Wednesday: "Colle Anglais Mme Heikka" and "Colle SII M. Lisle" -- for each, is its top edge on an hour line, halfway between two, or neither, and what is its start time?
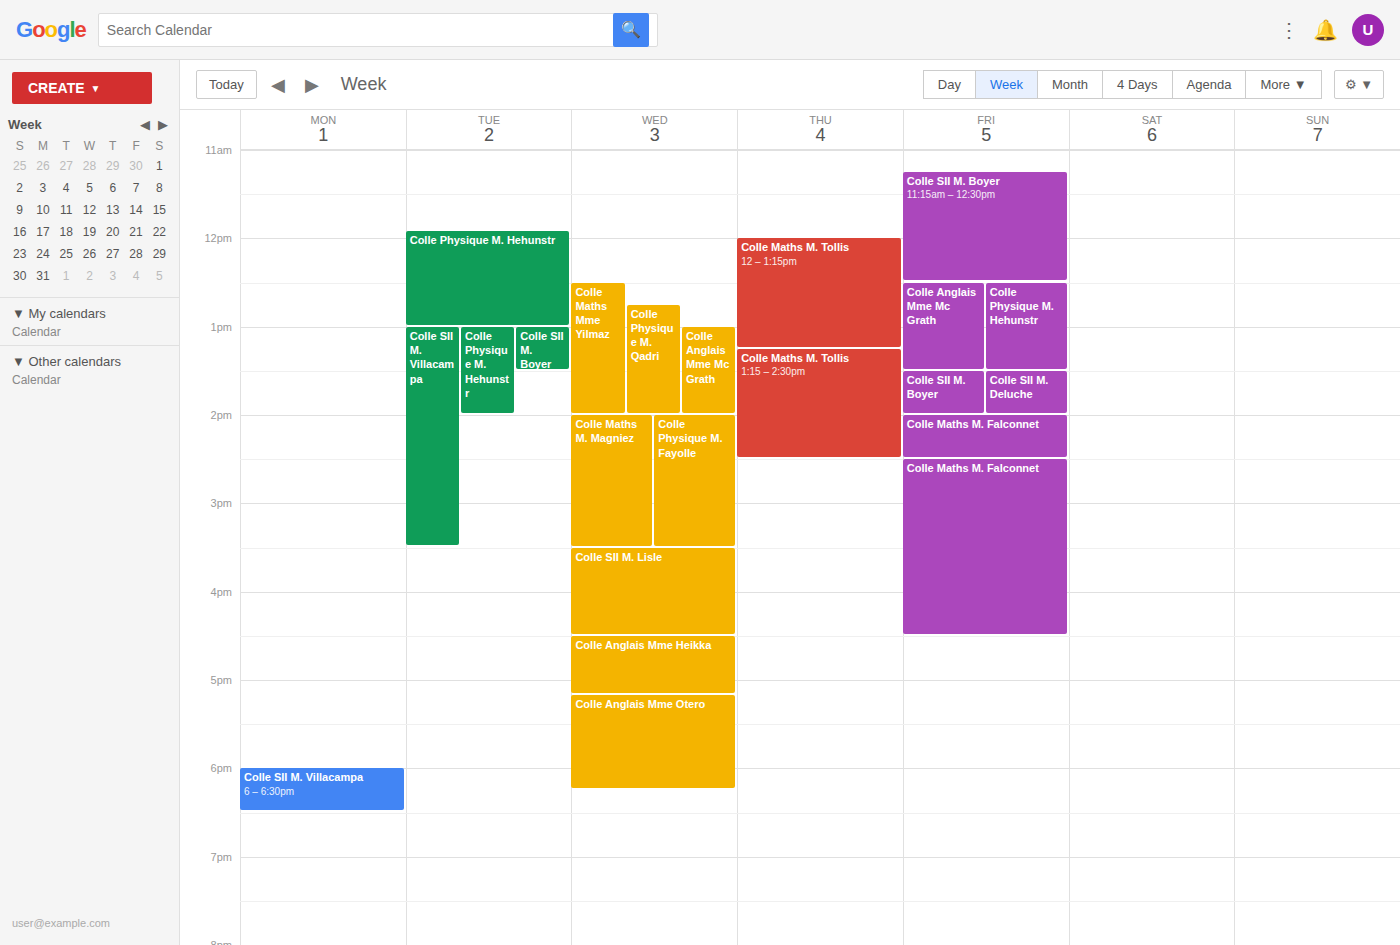
"Colle Anglais Mme Heikka": 4:30 PM, halfway between the 4 PM and 5 PM lines. "Colle SII M. Lisle": 3:30 PM, halfway between the 3 PM and 4 PM lines.